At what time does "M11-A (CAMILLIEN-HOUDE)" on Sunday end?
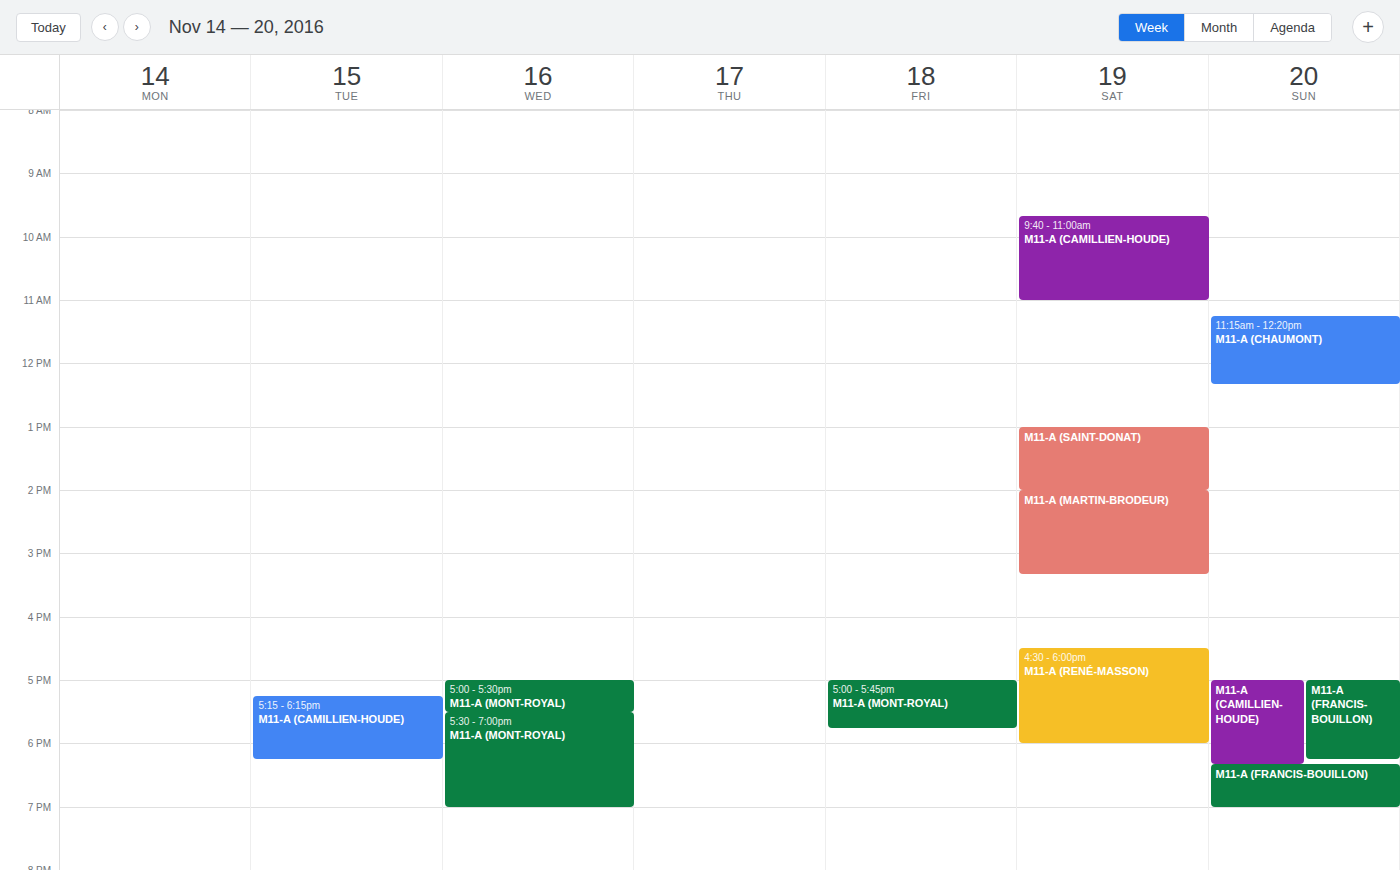
6:20 PM